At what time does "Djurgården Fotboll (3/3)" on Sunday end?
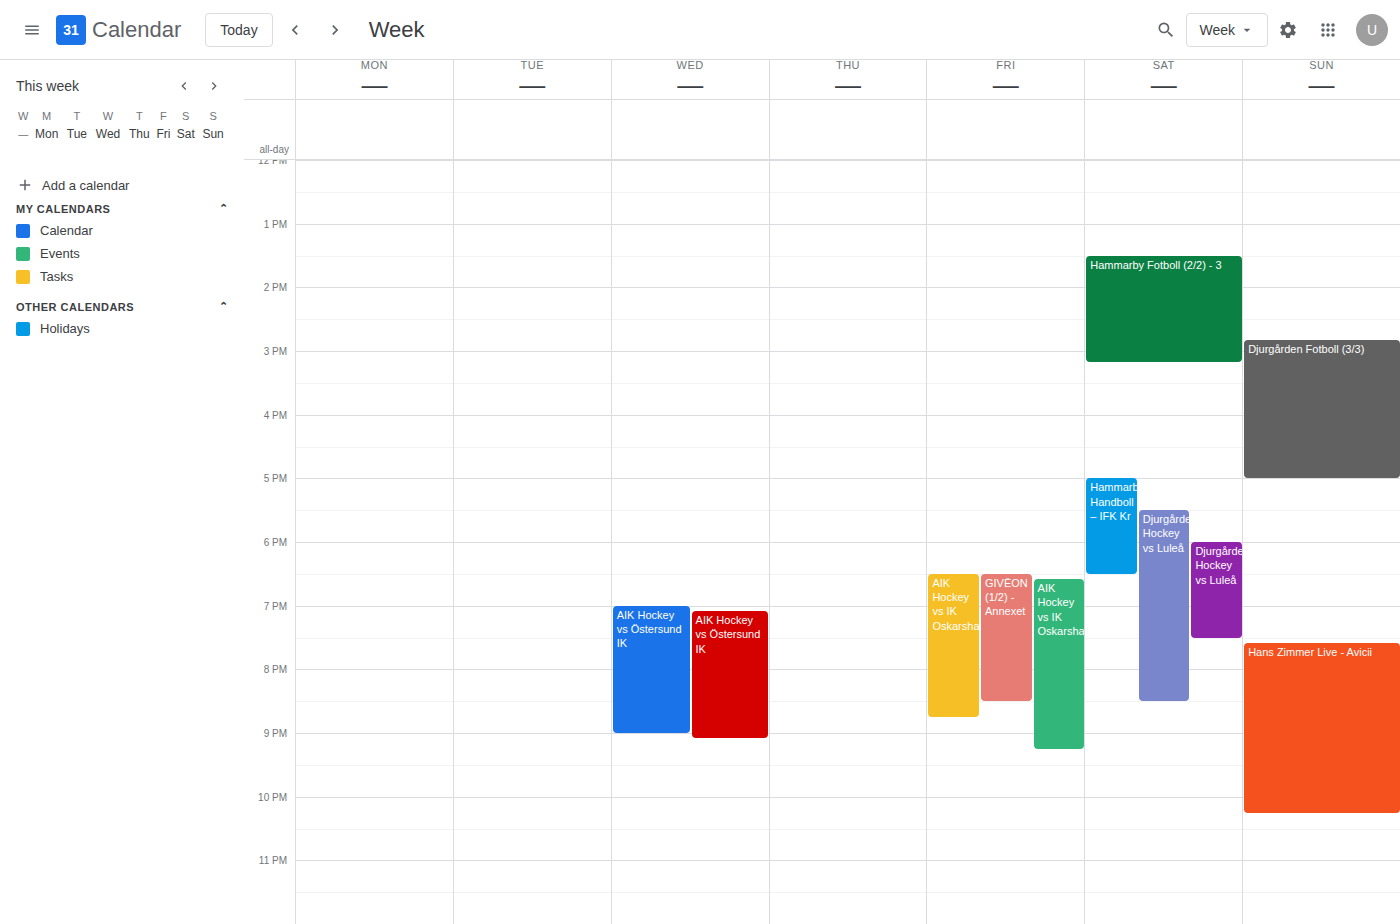
17:00